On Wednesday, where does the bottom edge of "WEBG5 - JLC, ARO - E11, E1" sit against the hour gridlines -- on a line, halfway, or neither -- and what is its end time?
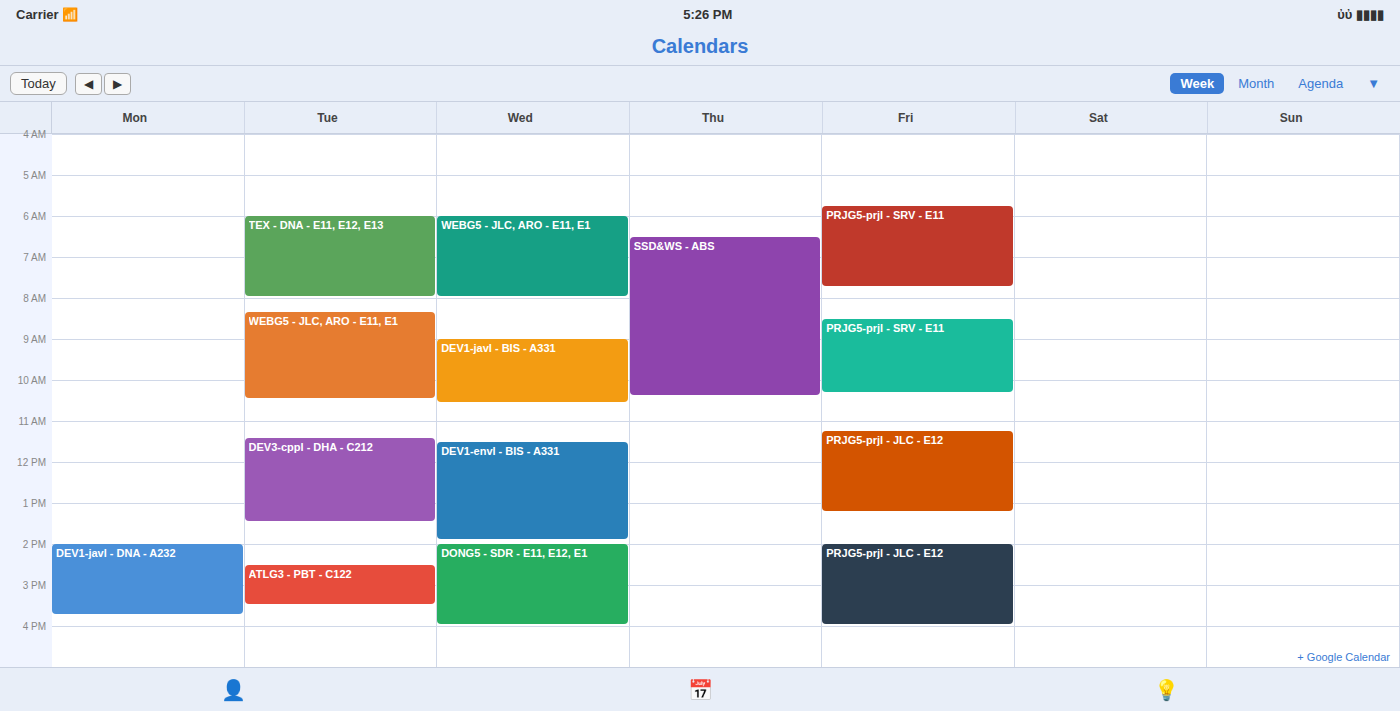
8:00 AM -- exactly on the 8 AM line.